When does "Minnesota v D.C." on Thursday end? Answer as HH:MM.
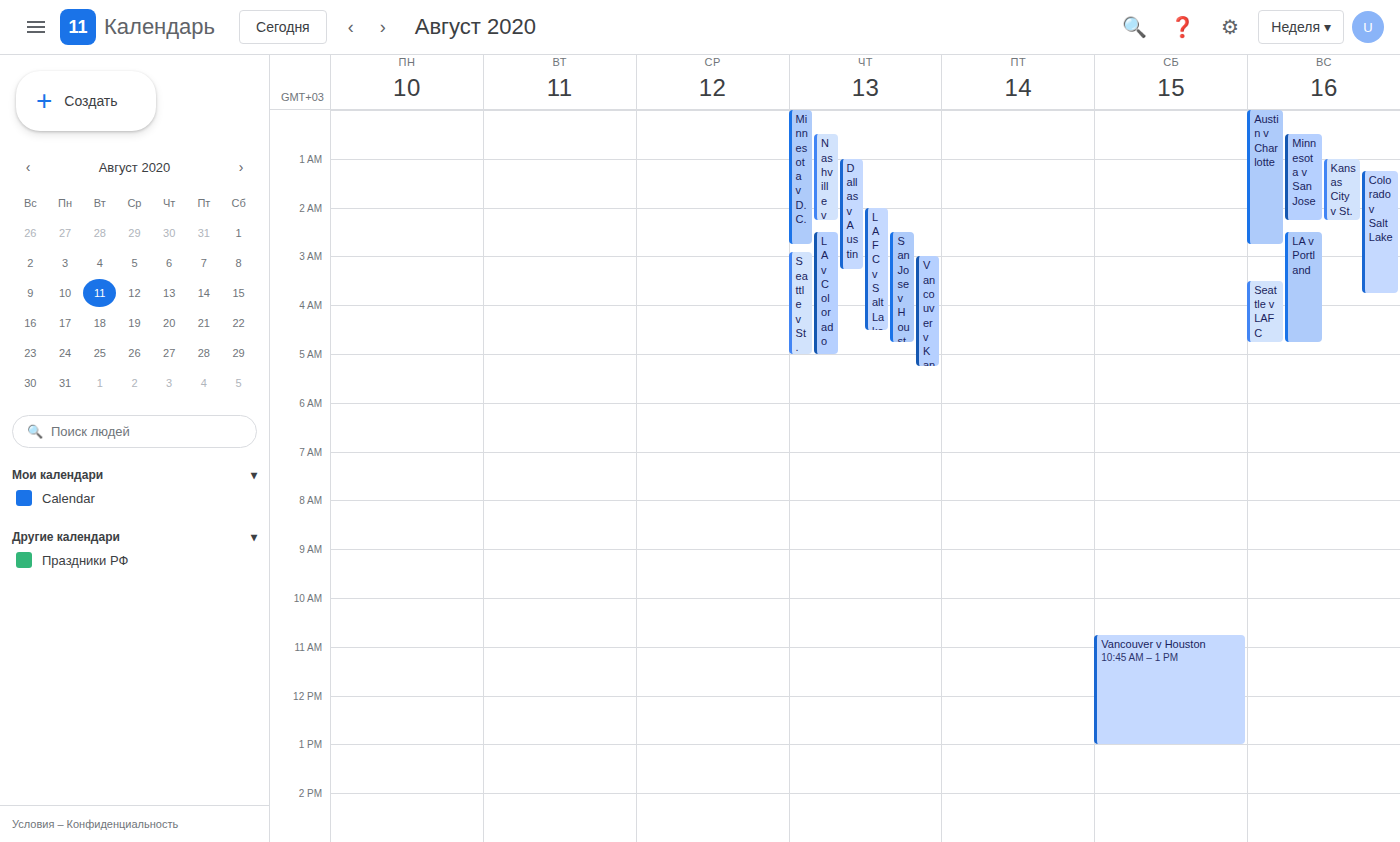
02:45